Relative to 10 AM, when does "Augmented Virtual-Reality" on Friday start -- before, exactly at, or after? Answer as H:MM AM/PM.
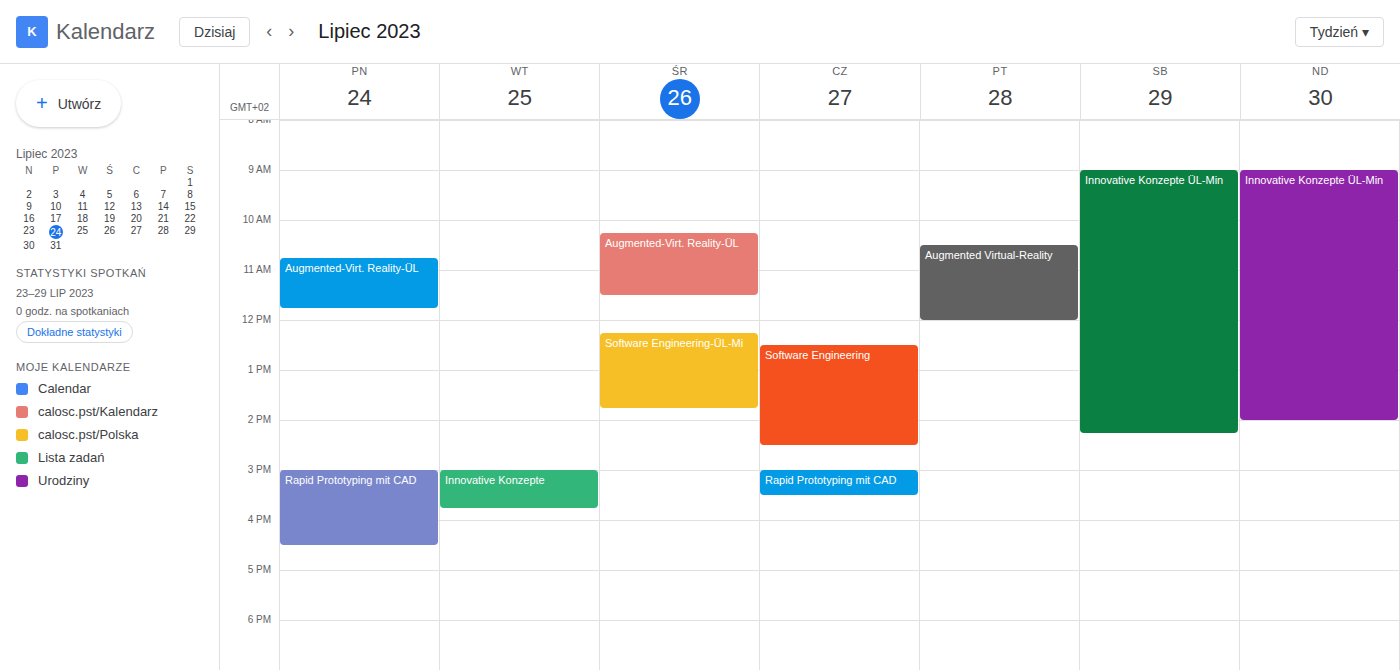
10:30 AM -- after 10 AM, 30 minutes below the 10 AM line.